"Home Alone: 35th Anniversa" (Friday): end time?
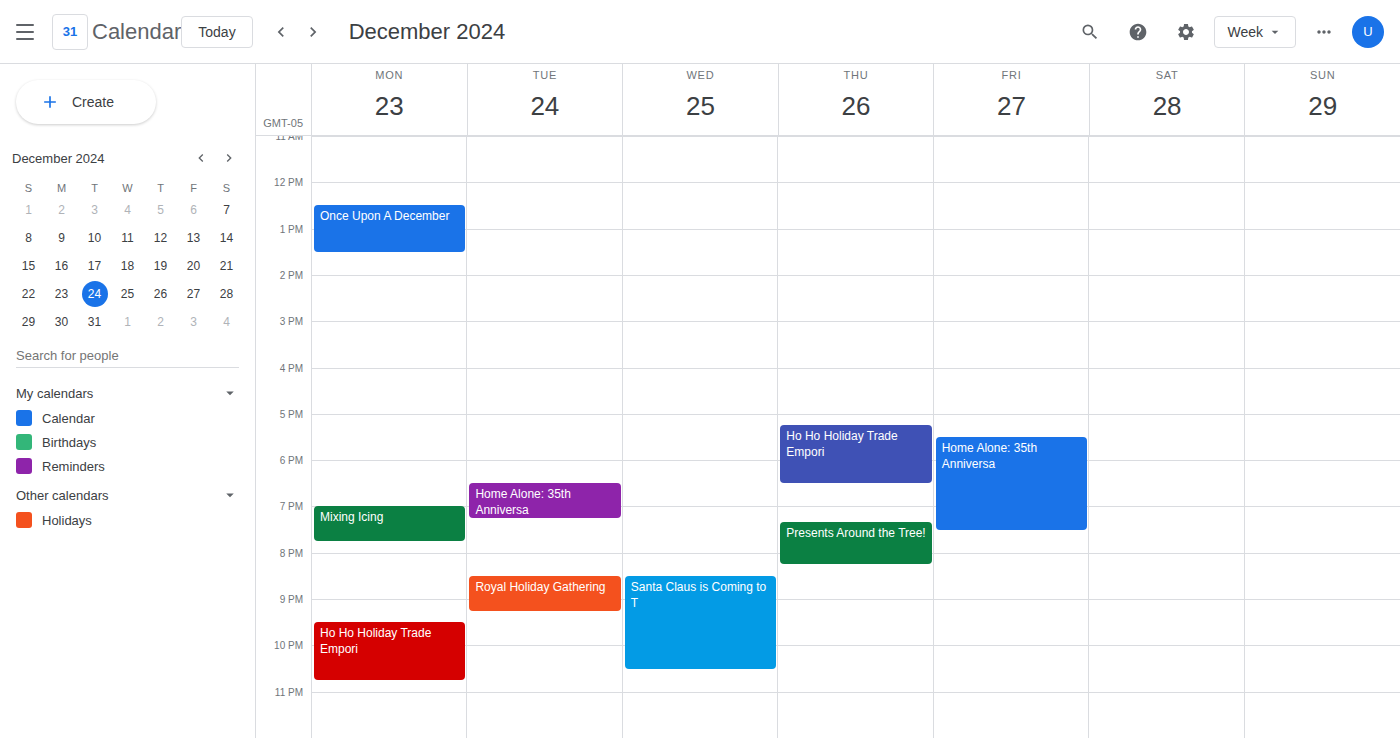
7:30 PM